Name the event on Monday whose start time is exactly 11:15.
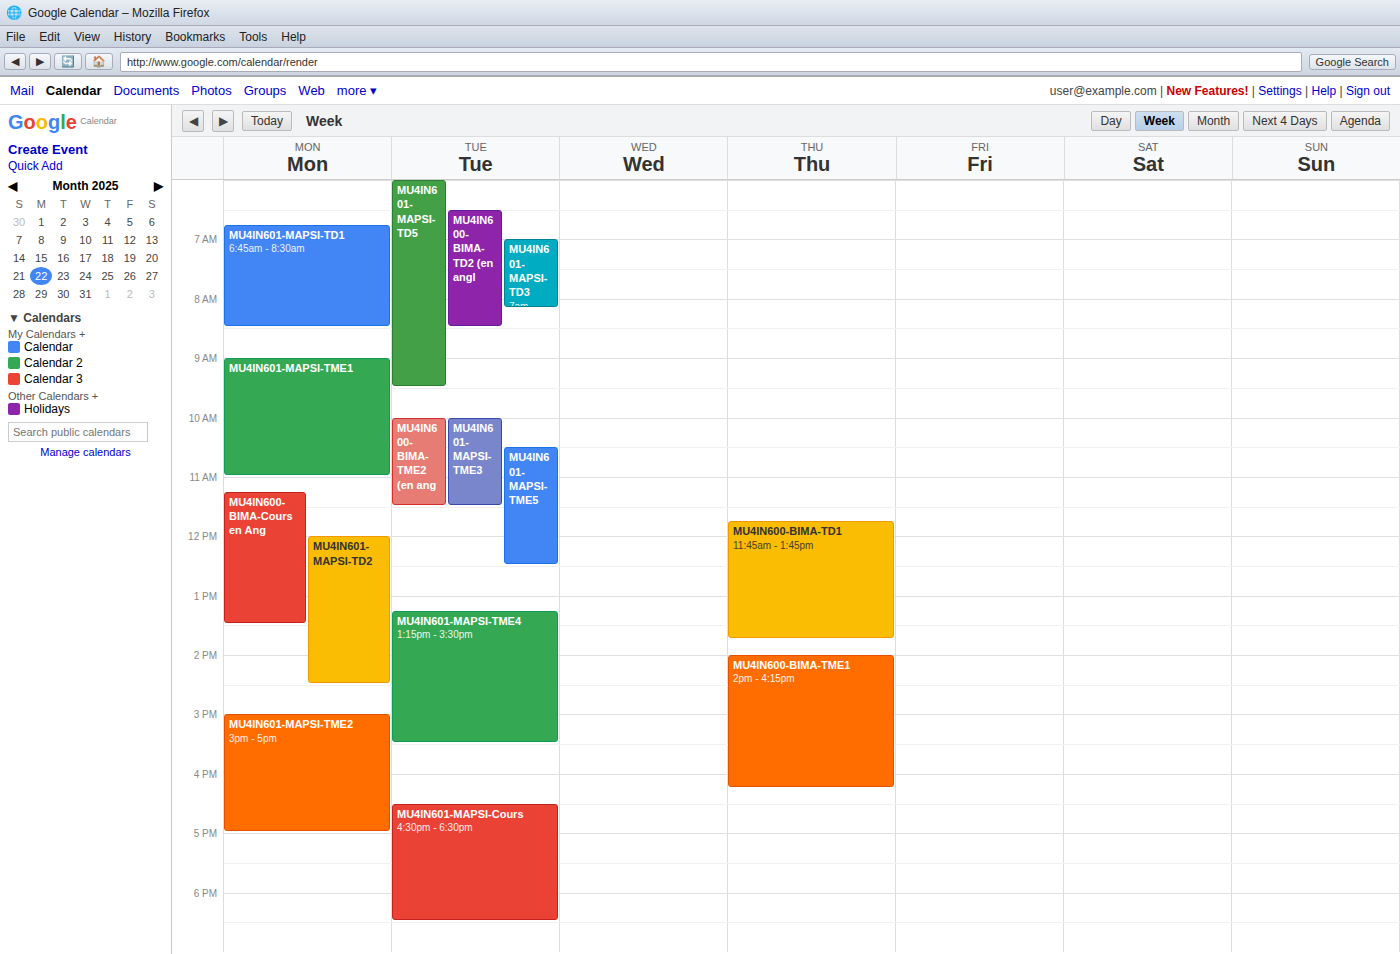
"MU4IN600-BIMA-Cours en Ang"